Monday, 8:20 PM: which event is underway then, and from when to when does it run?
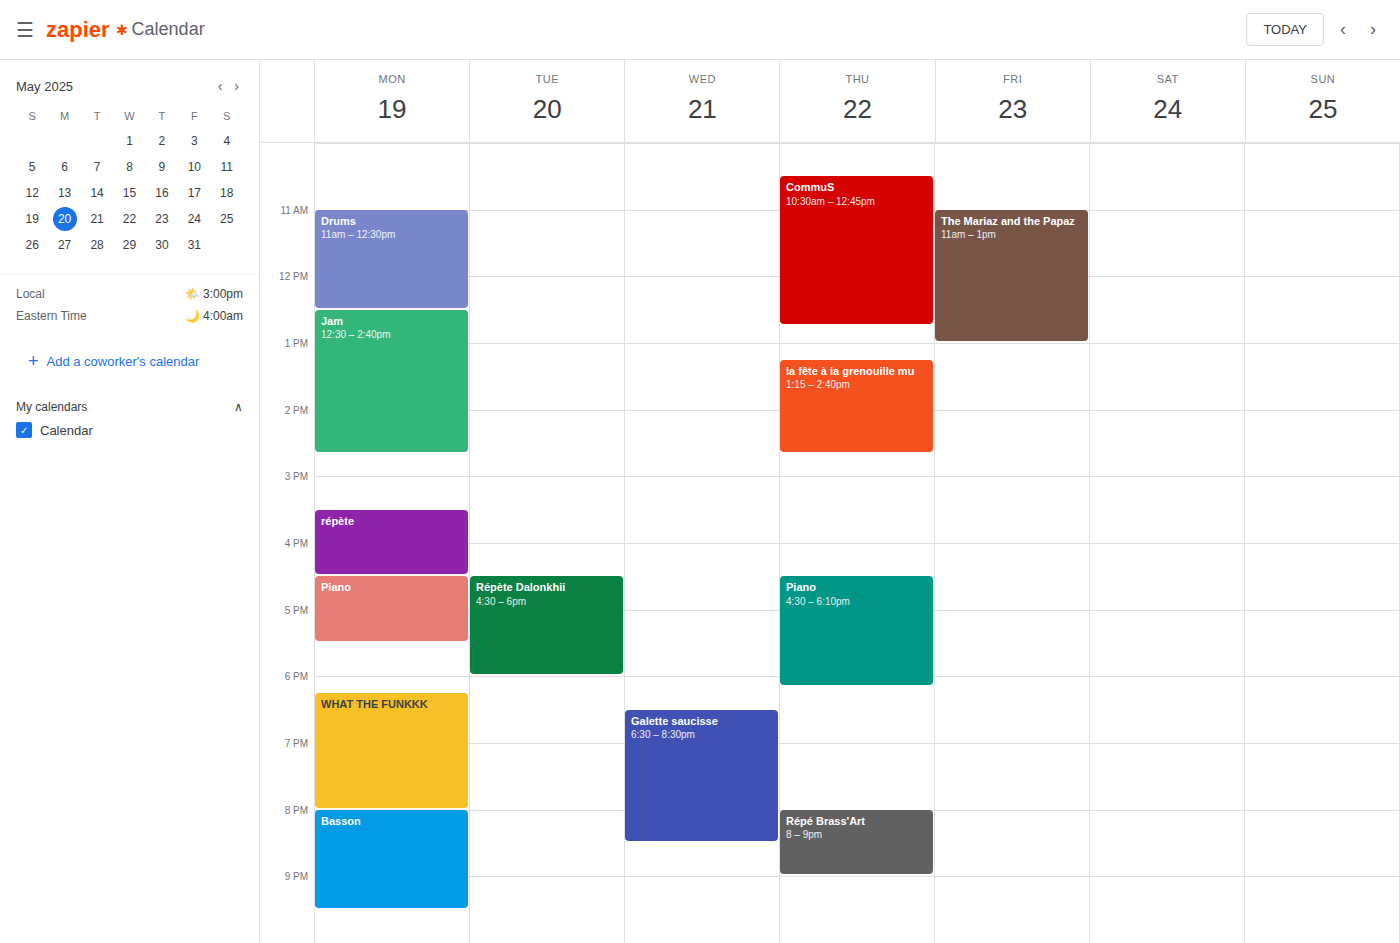
"Basson", 8:00 PM to 9:30 PM